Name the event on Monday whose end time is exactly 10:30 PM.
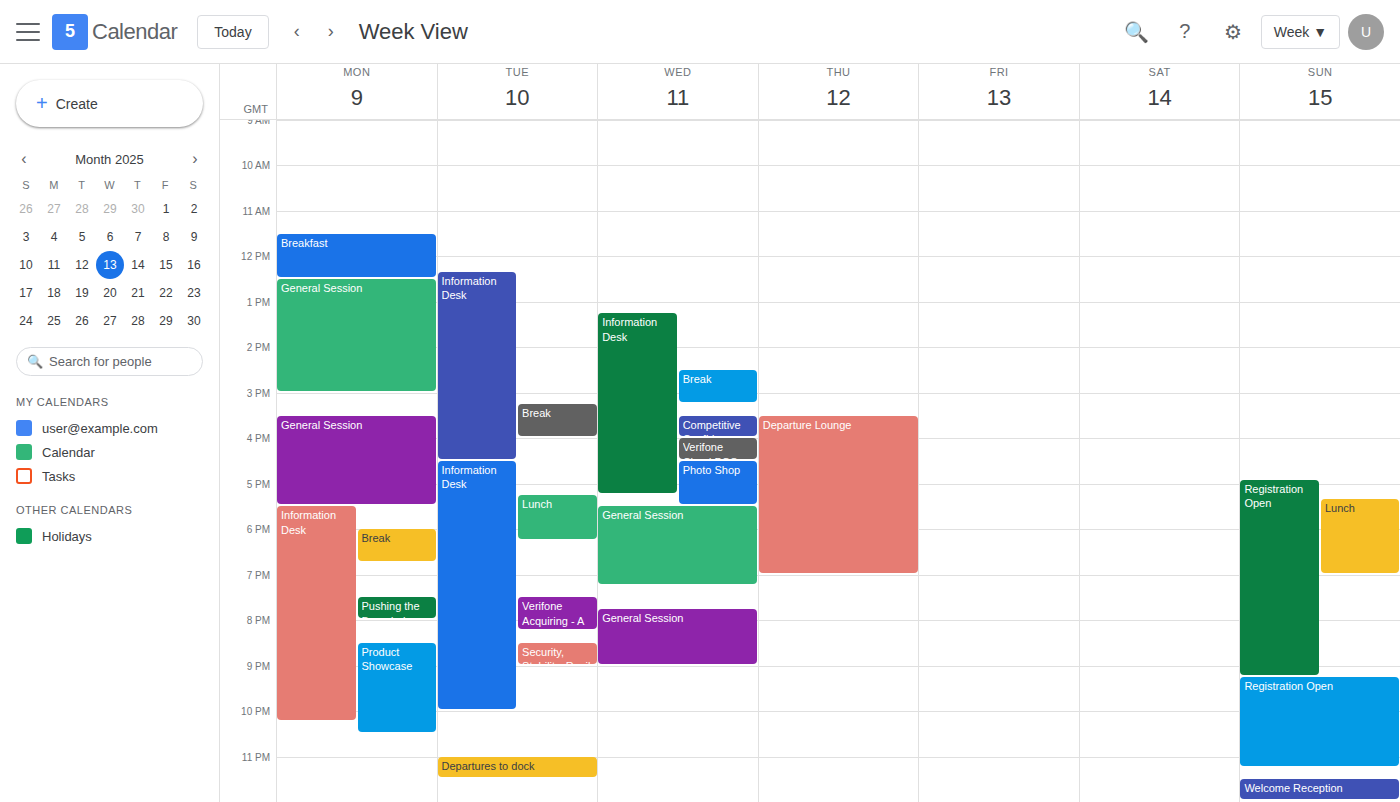
"Product Showcase"